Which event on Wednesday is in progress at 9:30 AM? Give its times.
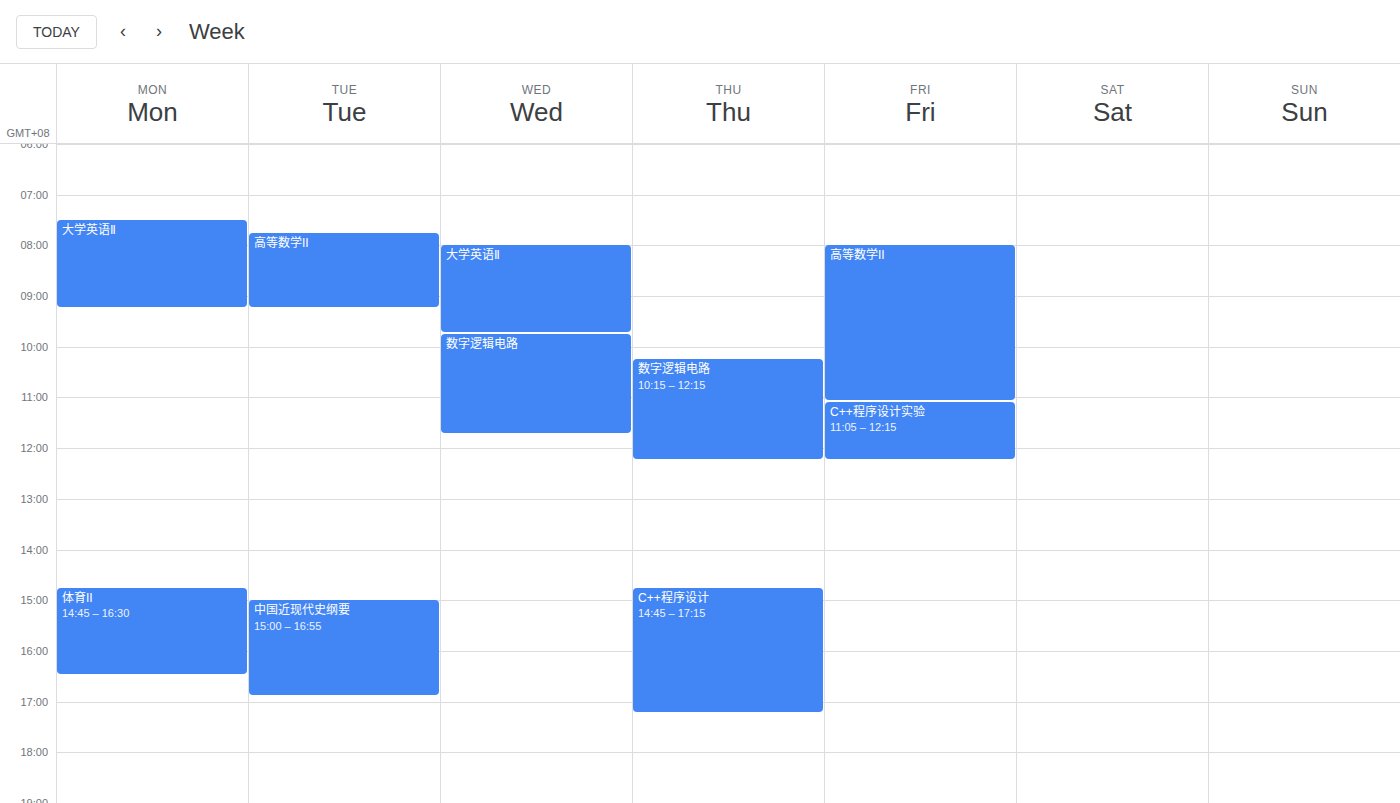
"大学英语Ⅱ", 8:00 AM to 9:45 AM